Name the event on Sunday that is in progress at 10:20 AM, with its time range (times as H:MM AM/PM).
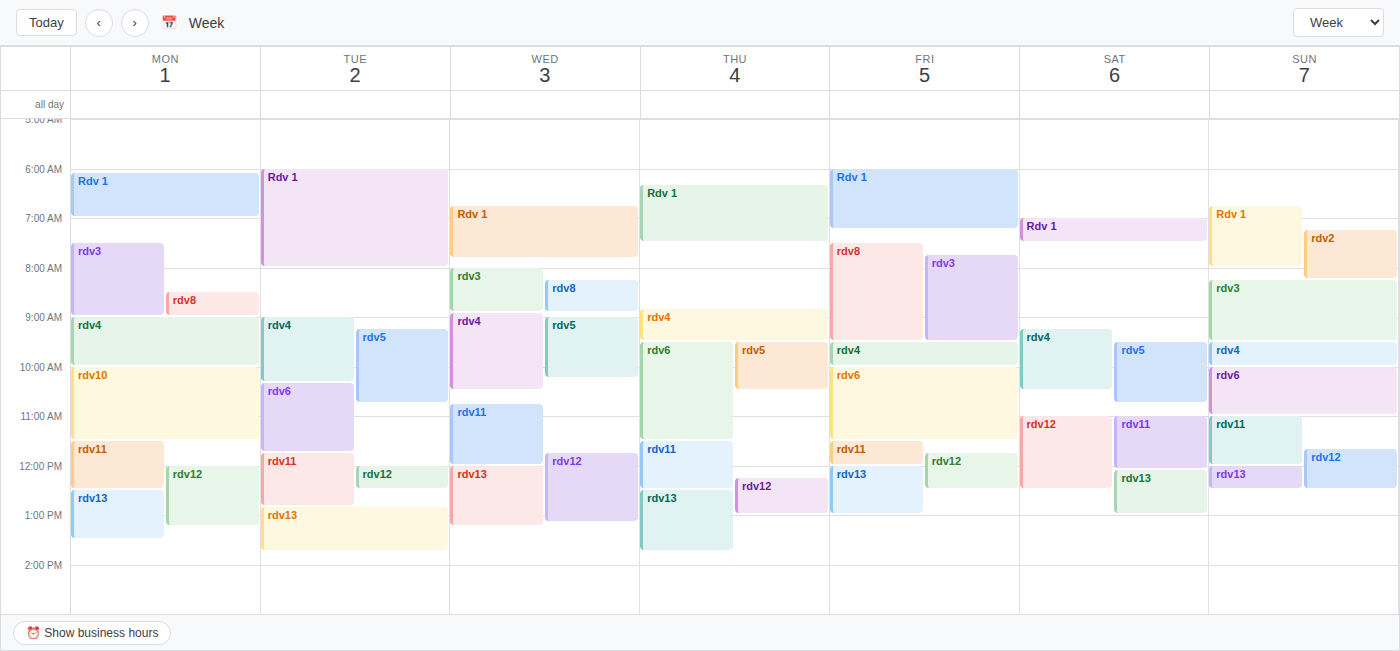
"rdv6", 10:00 AM to 11:00 AM